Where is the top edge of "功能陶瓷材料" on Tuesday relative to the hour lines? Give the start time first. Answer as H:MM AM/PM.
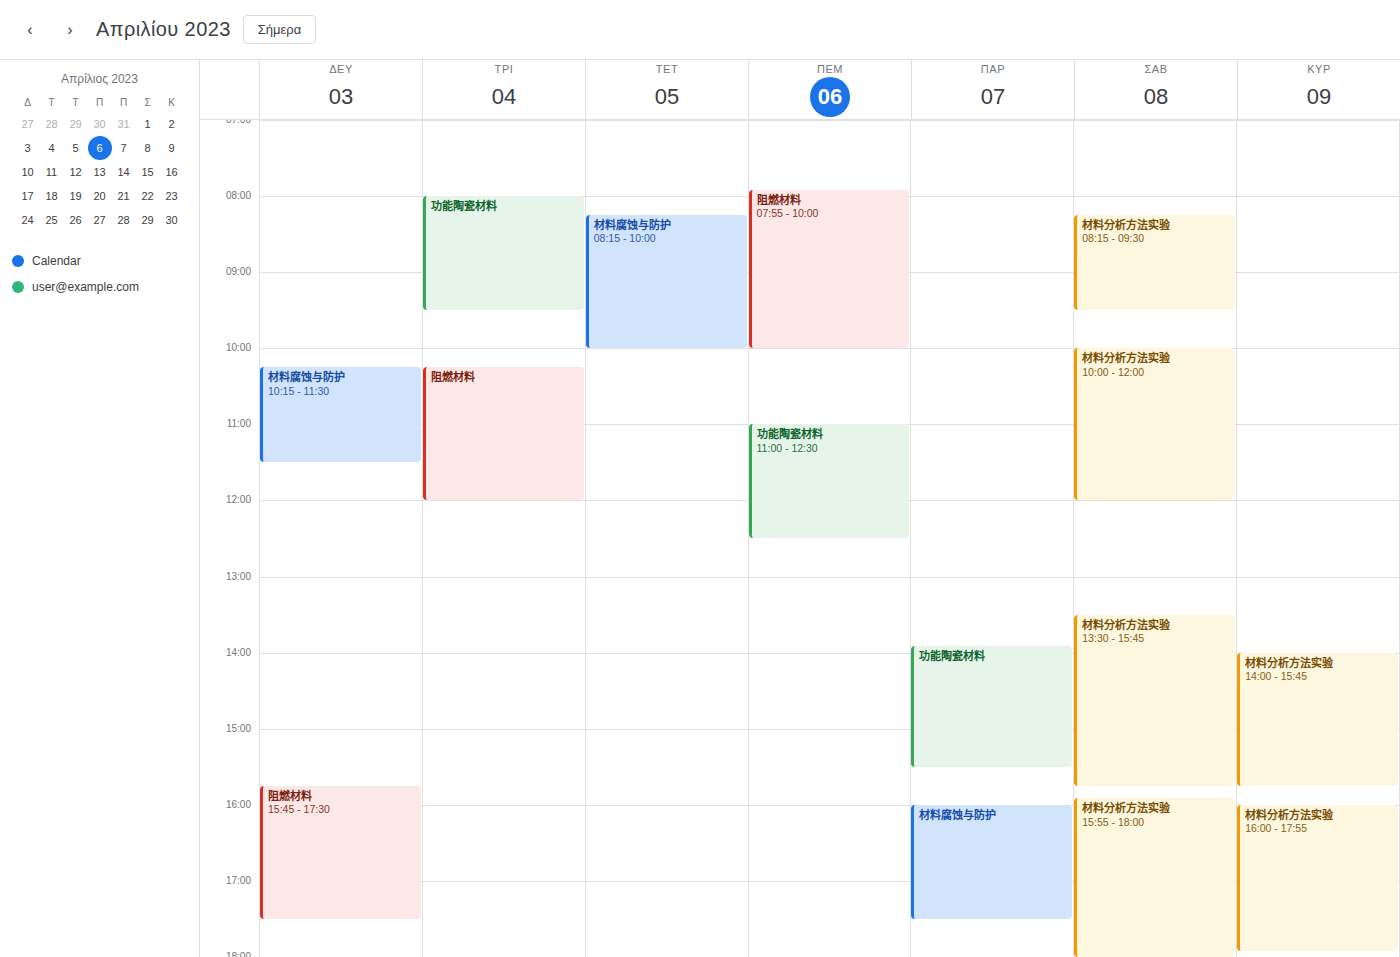
8:00 AM -- exactly on the 8 AM line.